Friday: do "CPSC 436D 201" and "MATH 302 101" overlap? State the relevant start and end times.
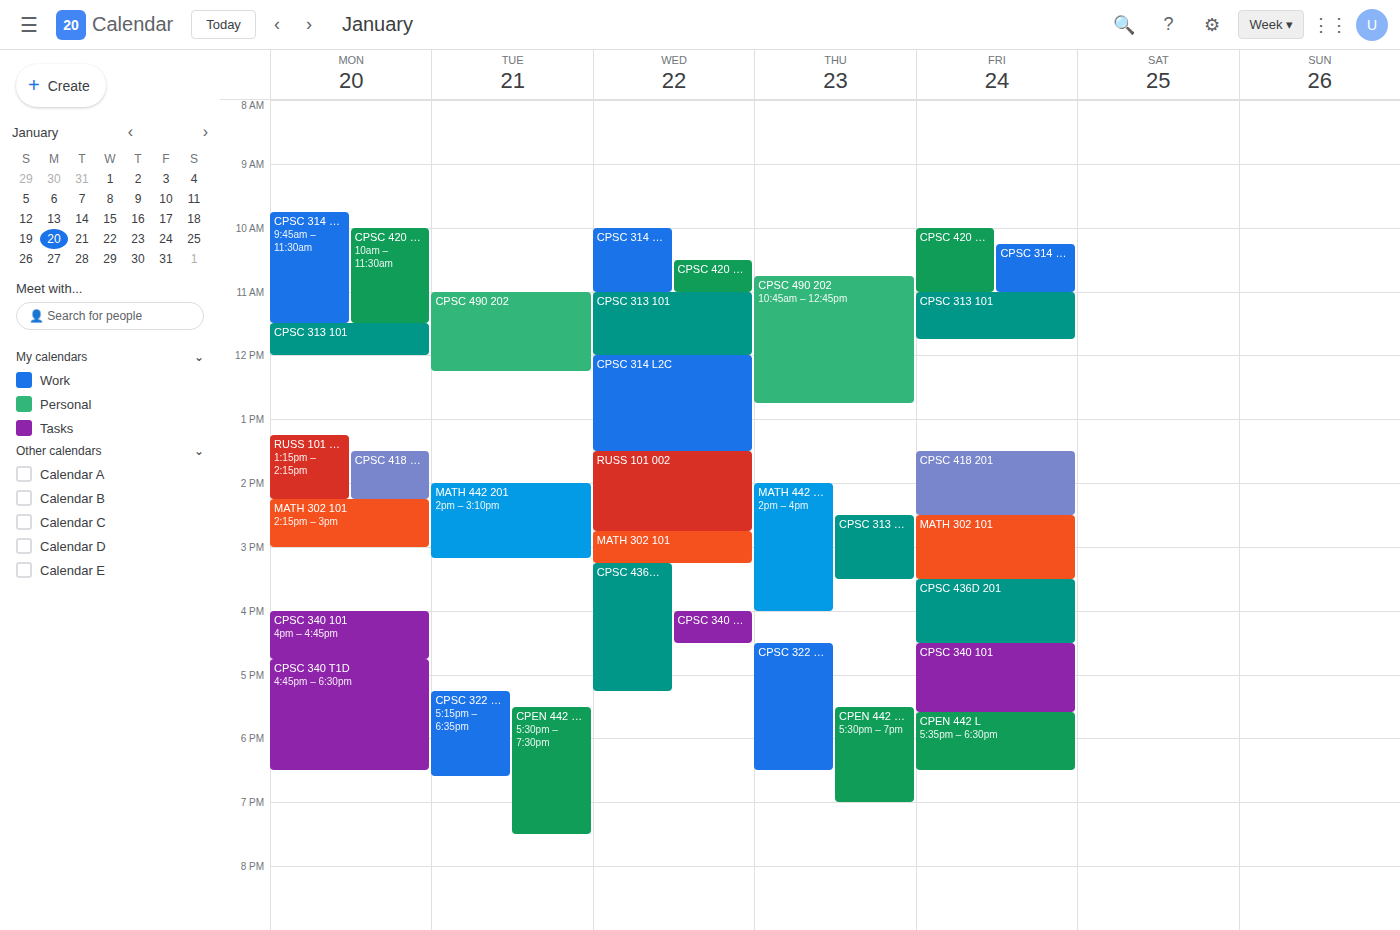
"MATH 302 101" ends at 15:30, exactly when "CPSC 436D 201" starts -- they touch but do not overlap.